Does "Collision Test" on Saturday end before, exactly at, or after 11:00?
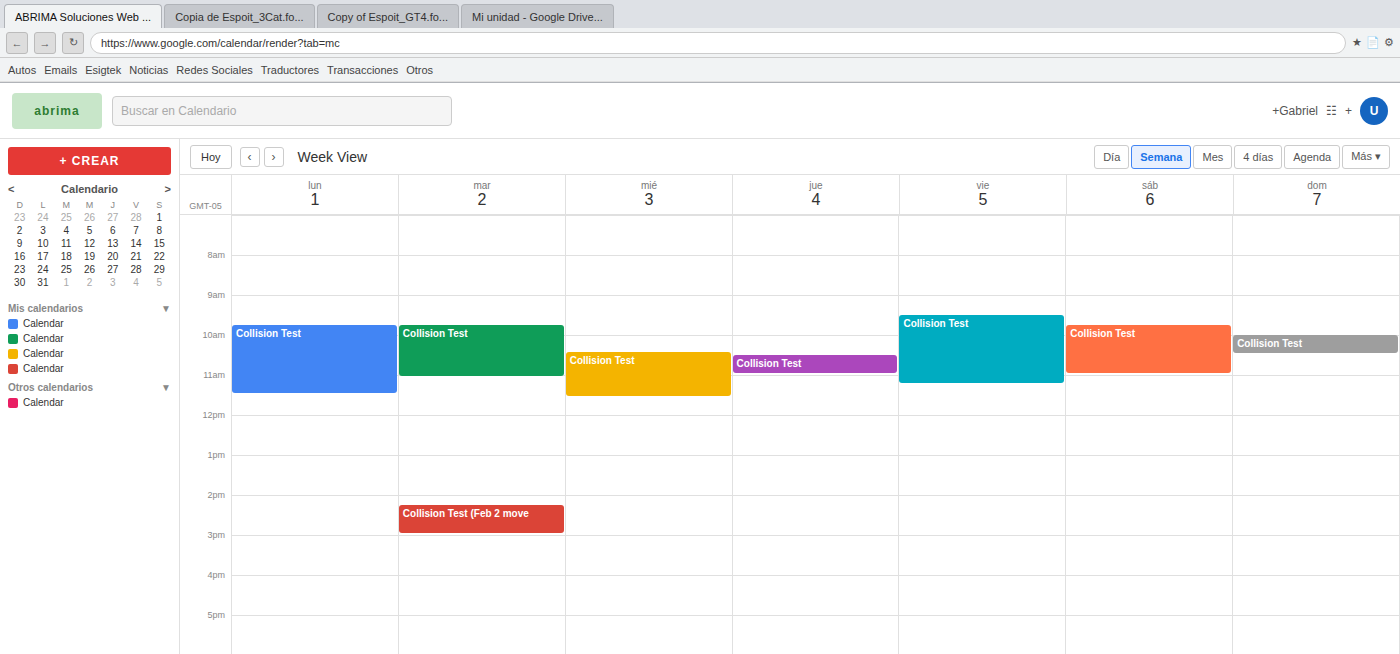
11:00 -- exactly at 11:00, on the 11:00 line.